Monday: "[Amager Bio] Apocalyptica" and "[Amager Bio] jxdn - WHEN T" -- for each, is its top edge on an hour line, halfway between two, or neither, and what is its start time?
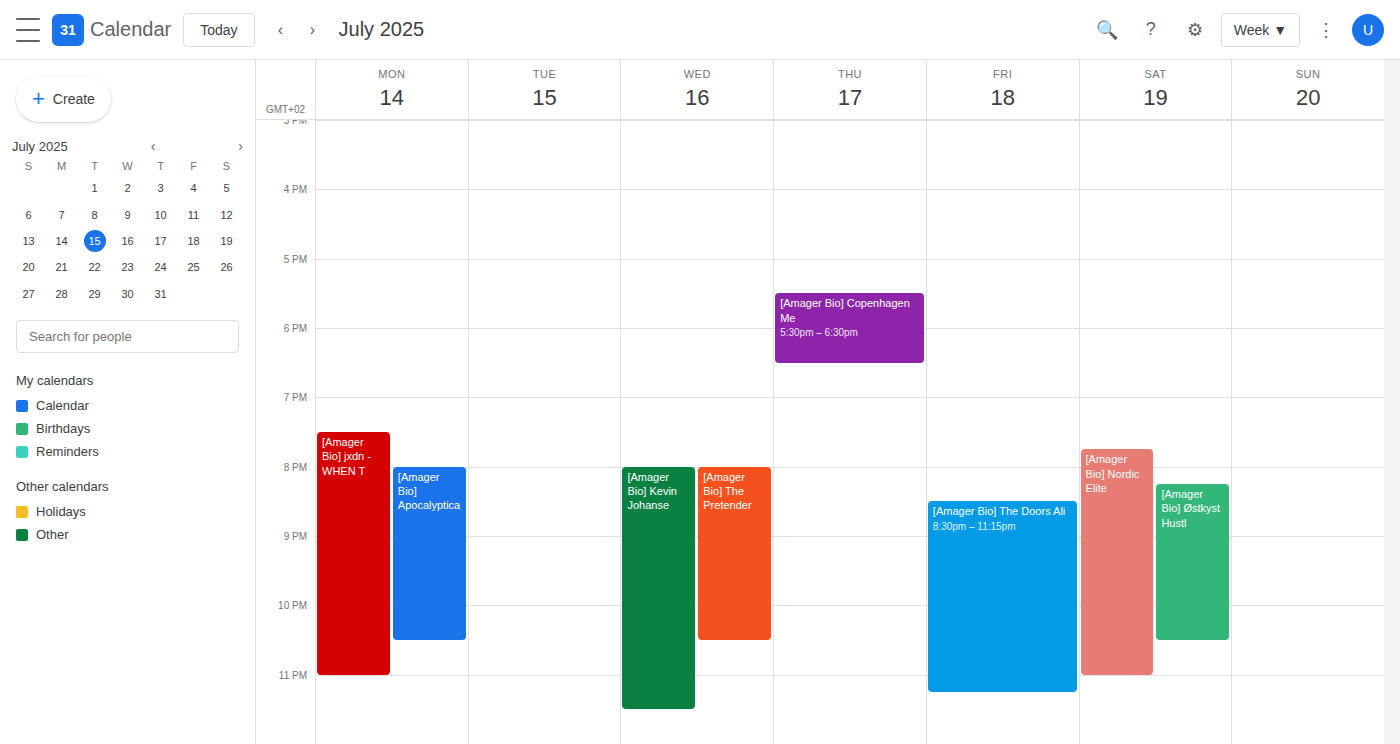
"[Amager Bio] Apocalyptica": 8:00 PM, exactly on the 8 PM line. "[Amager Bio] jxdn - WHEN T": 7:30 PM, halfway between the 7 PM and 8 PM lines.